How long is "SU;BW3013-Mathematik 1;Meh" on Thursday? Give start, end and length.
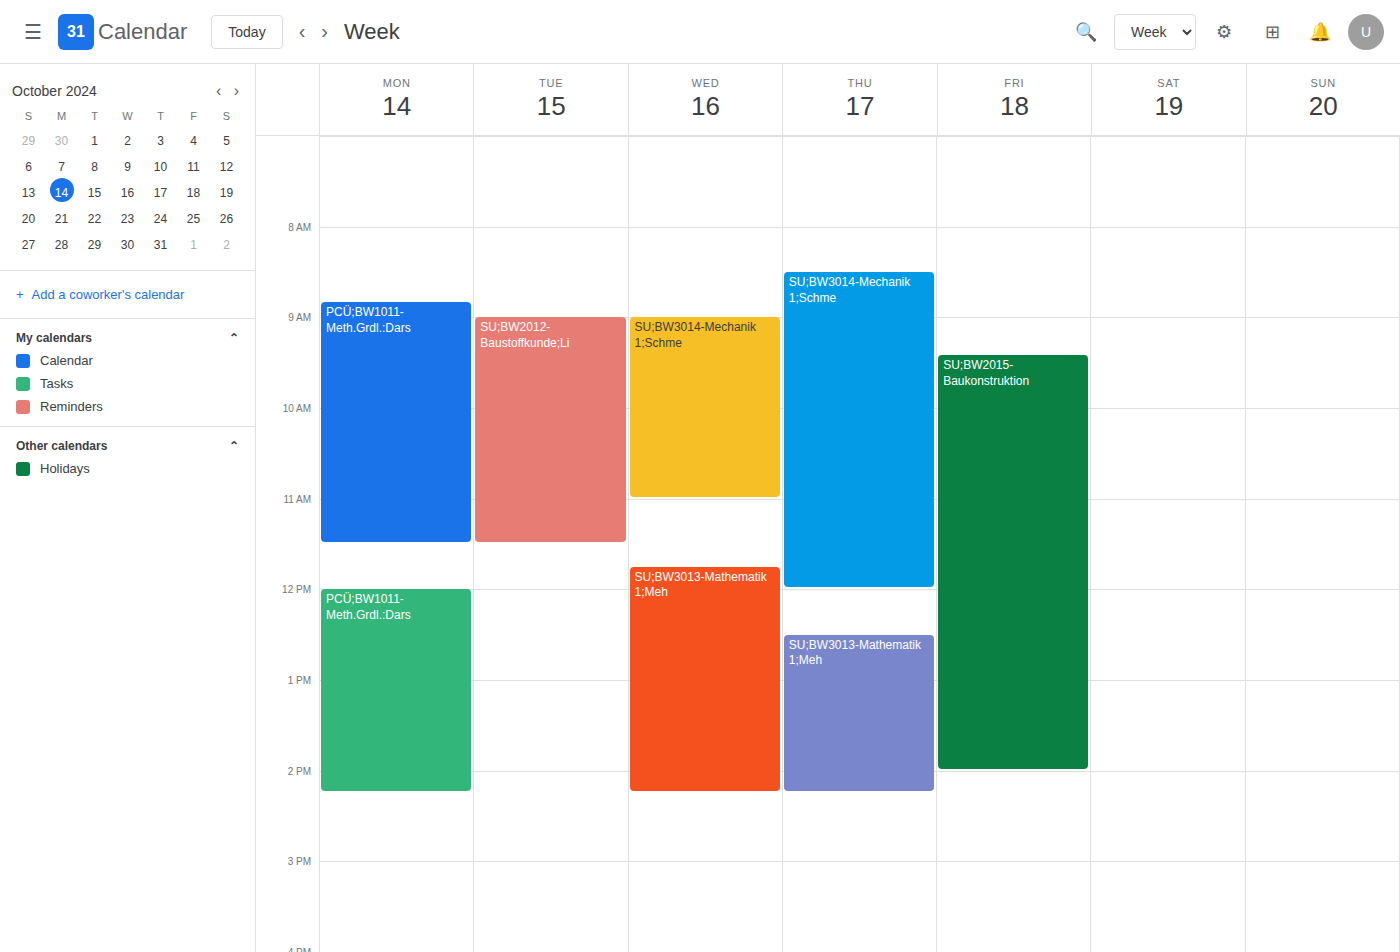
12:30 PM to 2:15 PM, 1 hour 45 minutes